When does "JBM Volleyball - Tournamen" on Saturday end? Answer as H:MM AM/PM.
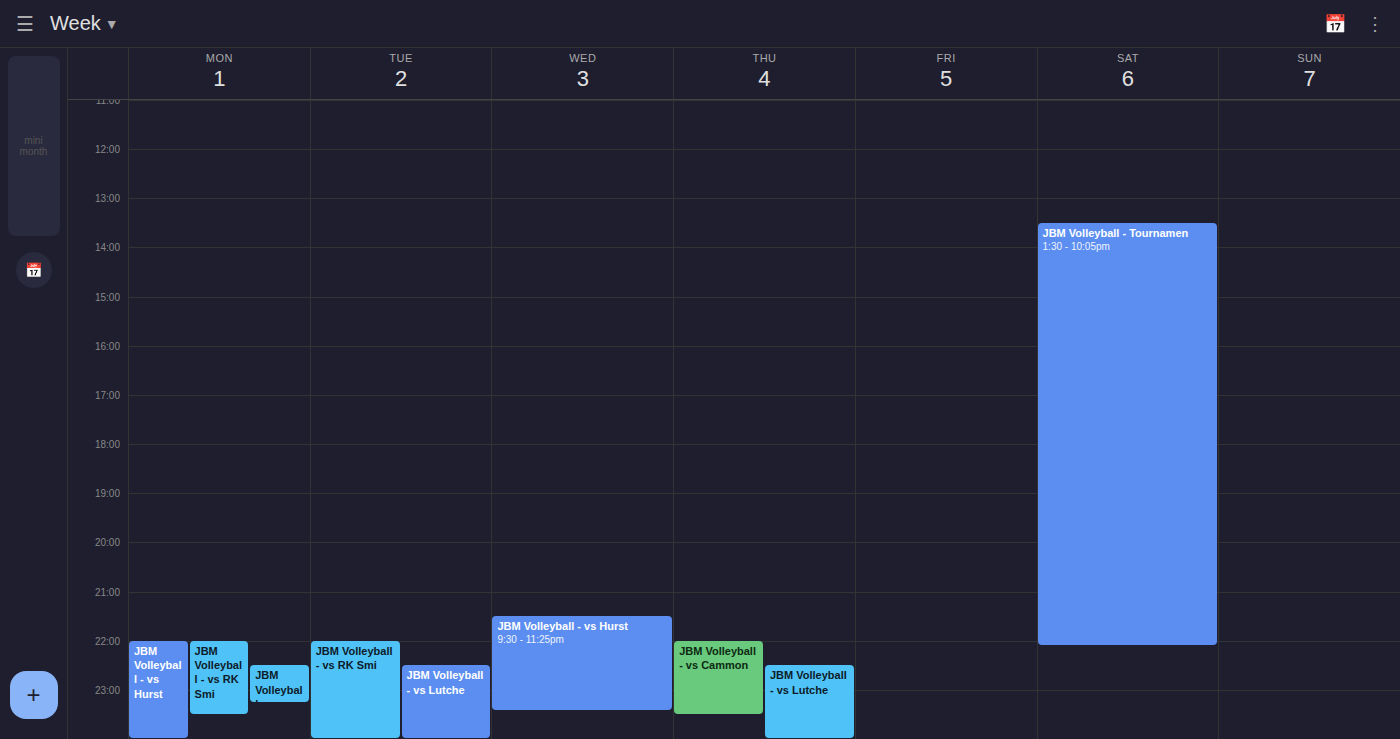
10:05 PM